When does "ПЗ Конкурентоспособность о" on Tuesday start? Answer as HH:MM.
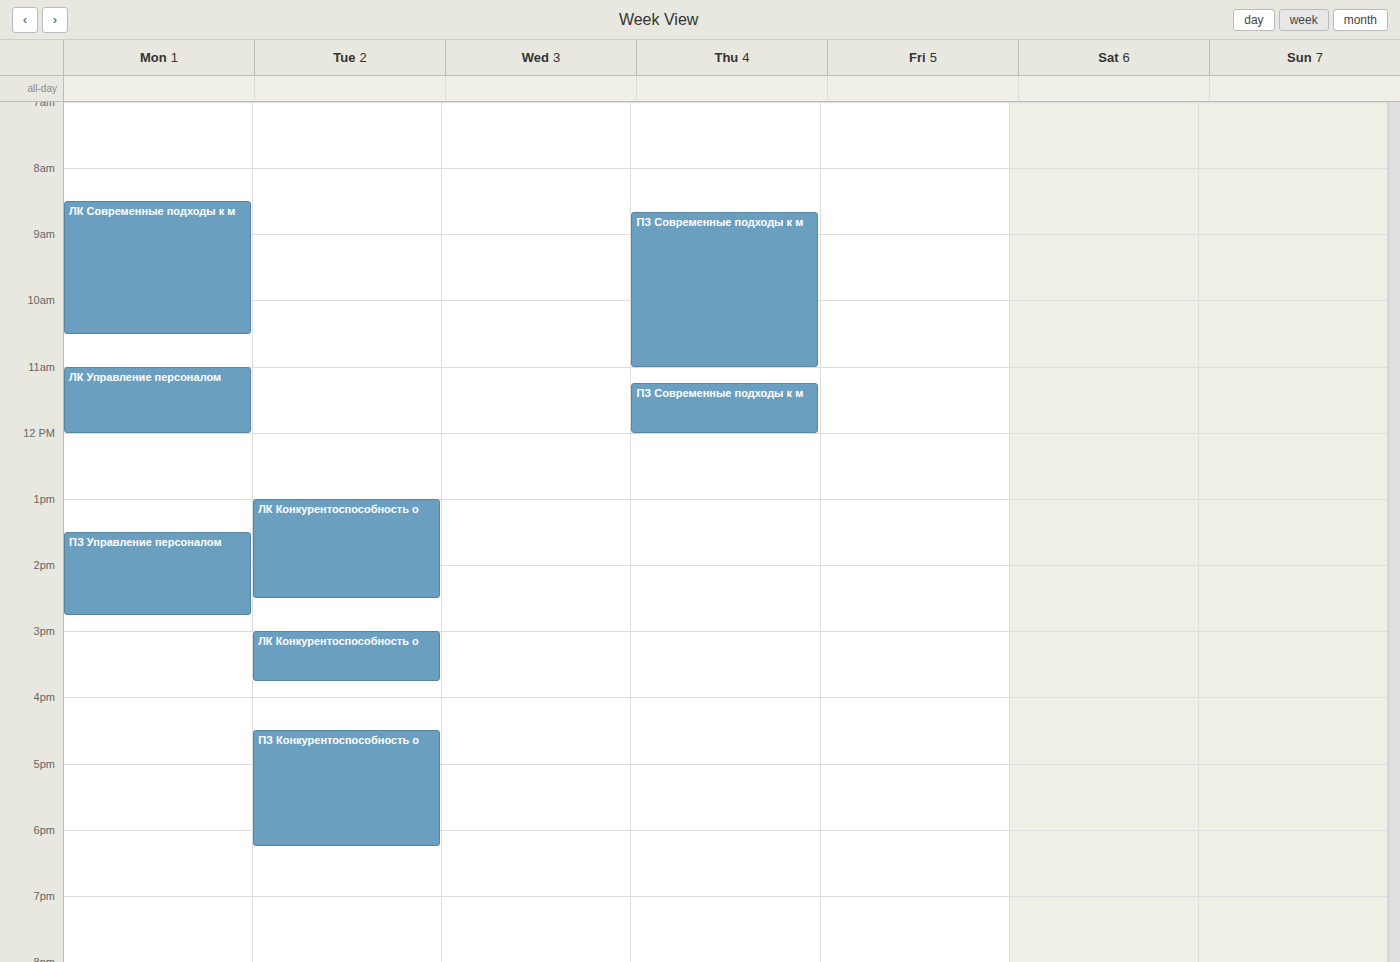
16:30